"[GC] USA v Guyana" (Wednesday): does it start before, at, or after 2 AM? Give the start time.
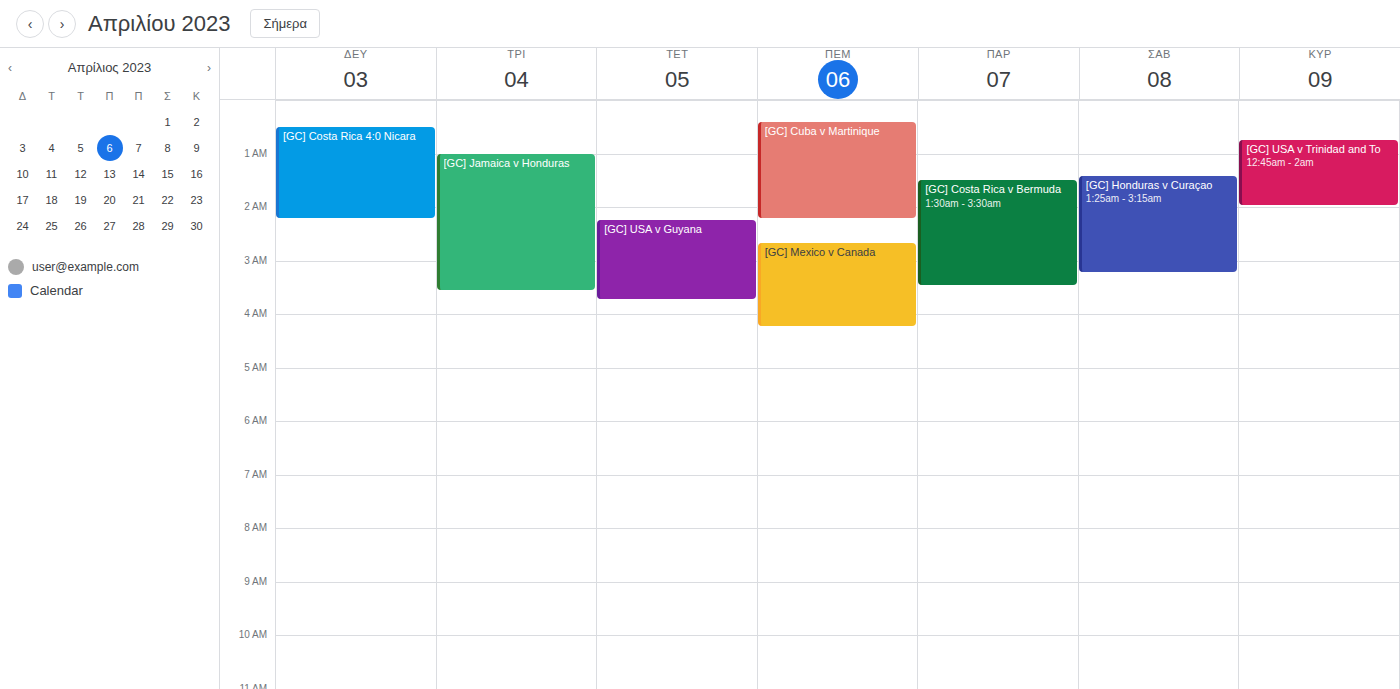
2:15 AM -- after 2 AM, 15 minutes below the 2 AM line.